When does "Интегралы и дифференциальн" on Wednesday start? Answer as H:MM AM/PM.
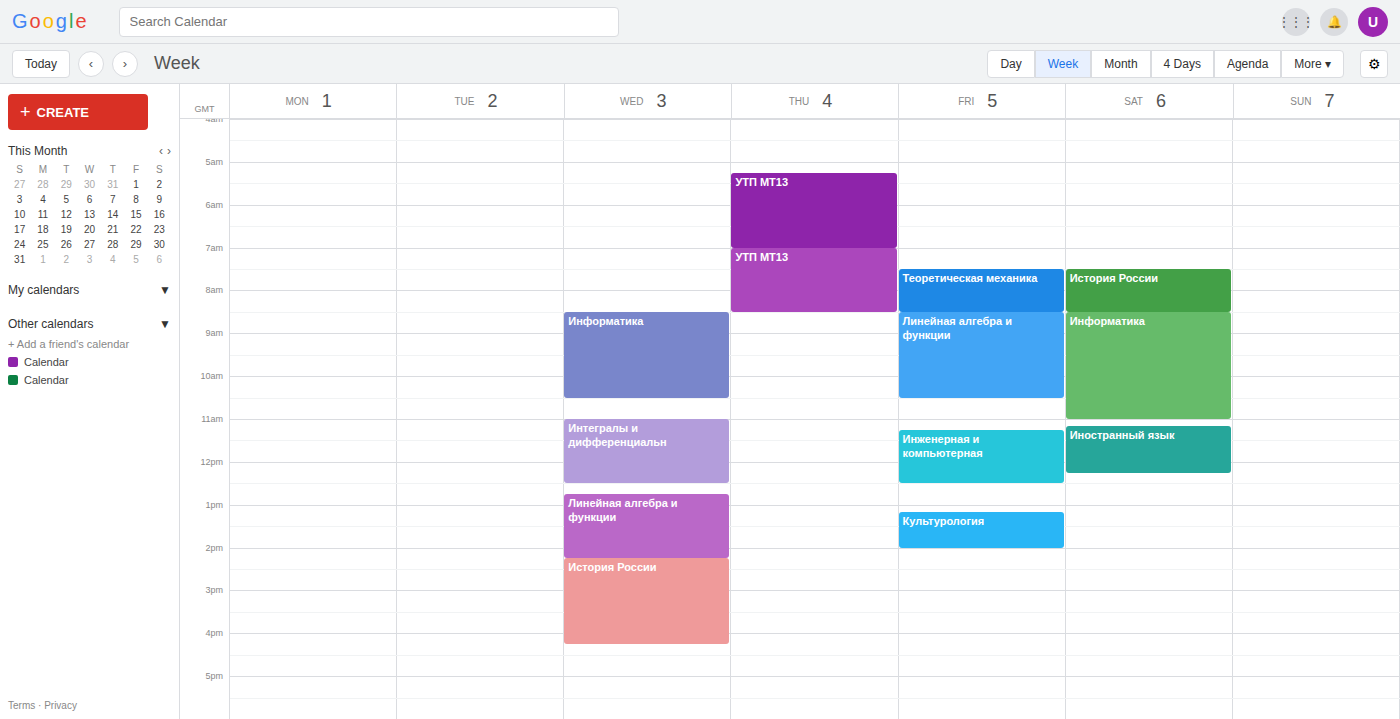
11:00 AM